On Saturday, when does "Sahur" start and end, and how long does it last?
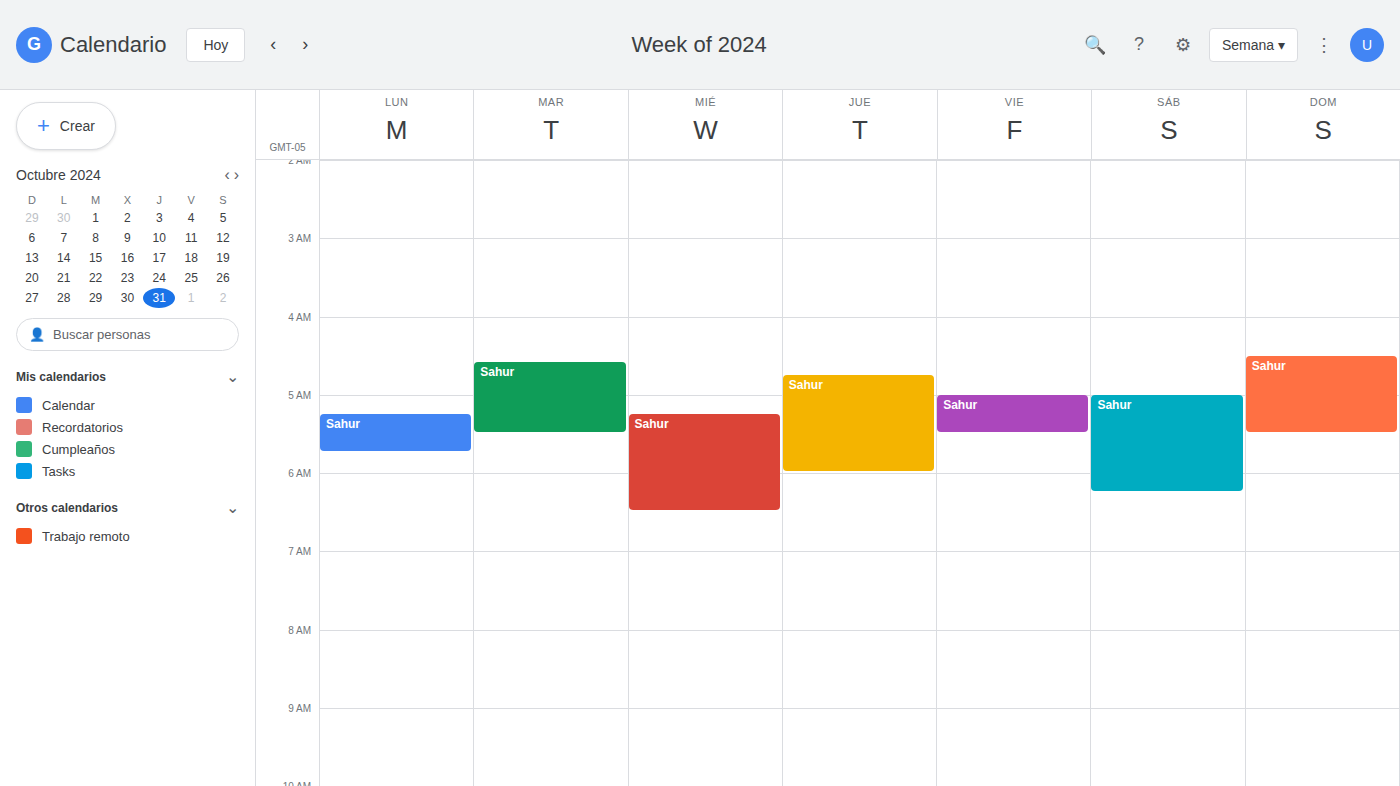
5:00 AM to 6:15 AM, 1 hour 15 minutes